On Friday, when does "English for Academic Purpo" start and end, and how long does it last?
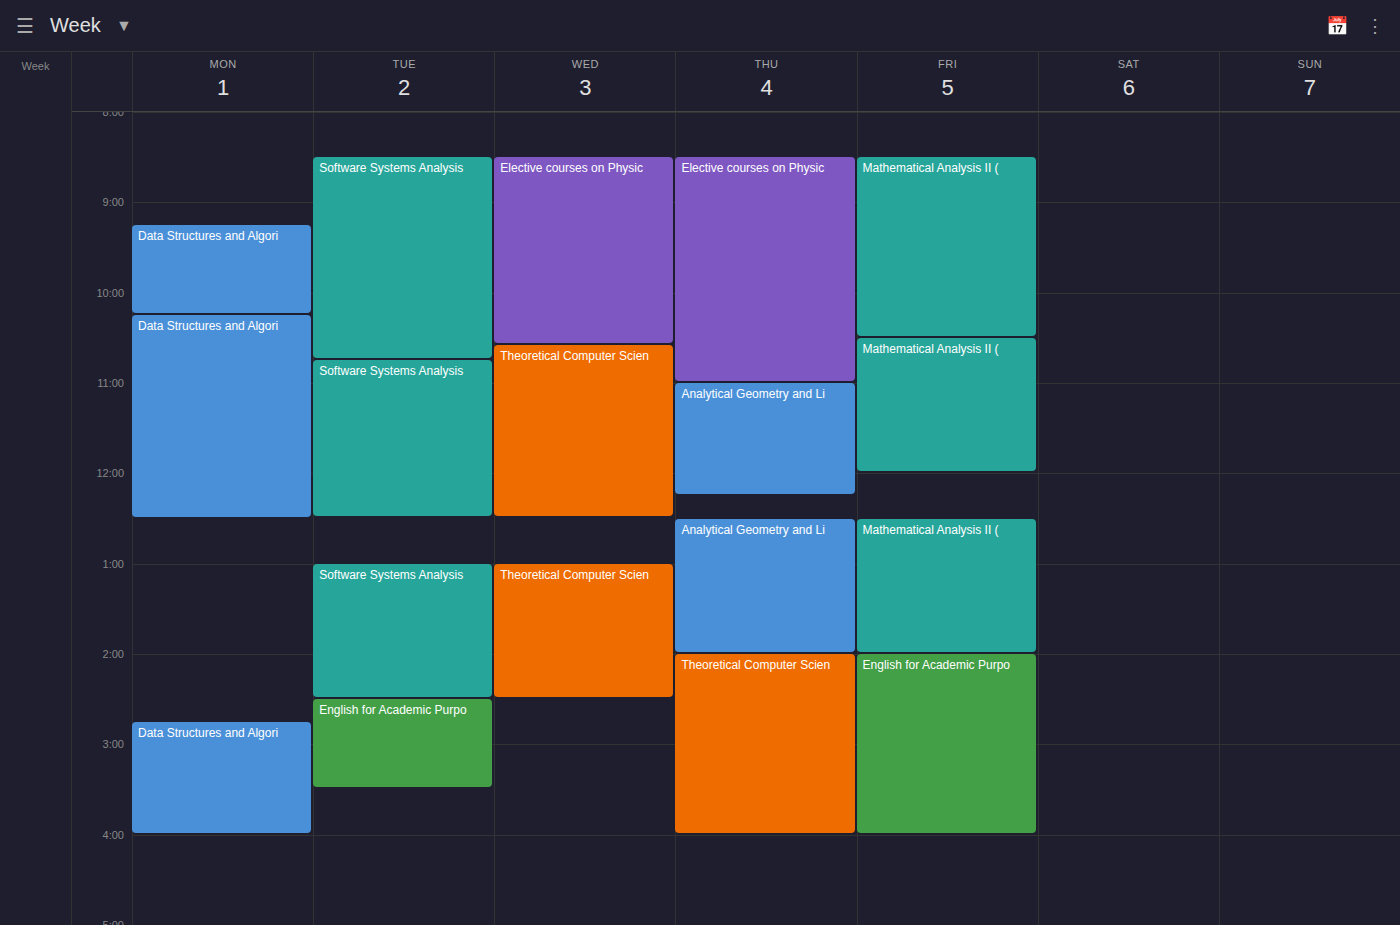
2:00 PM to 4:00 PM, 2 hours